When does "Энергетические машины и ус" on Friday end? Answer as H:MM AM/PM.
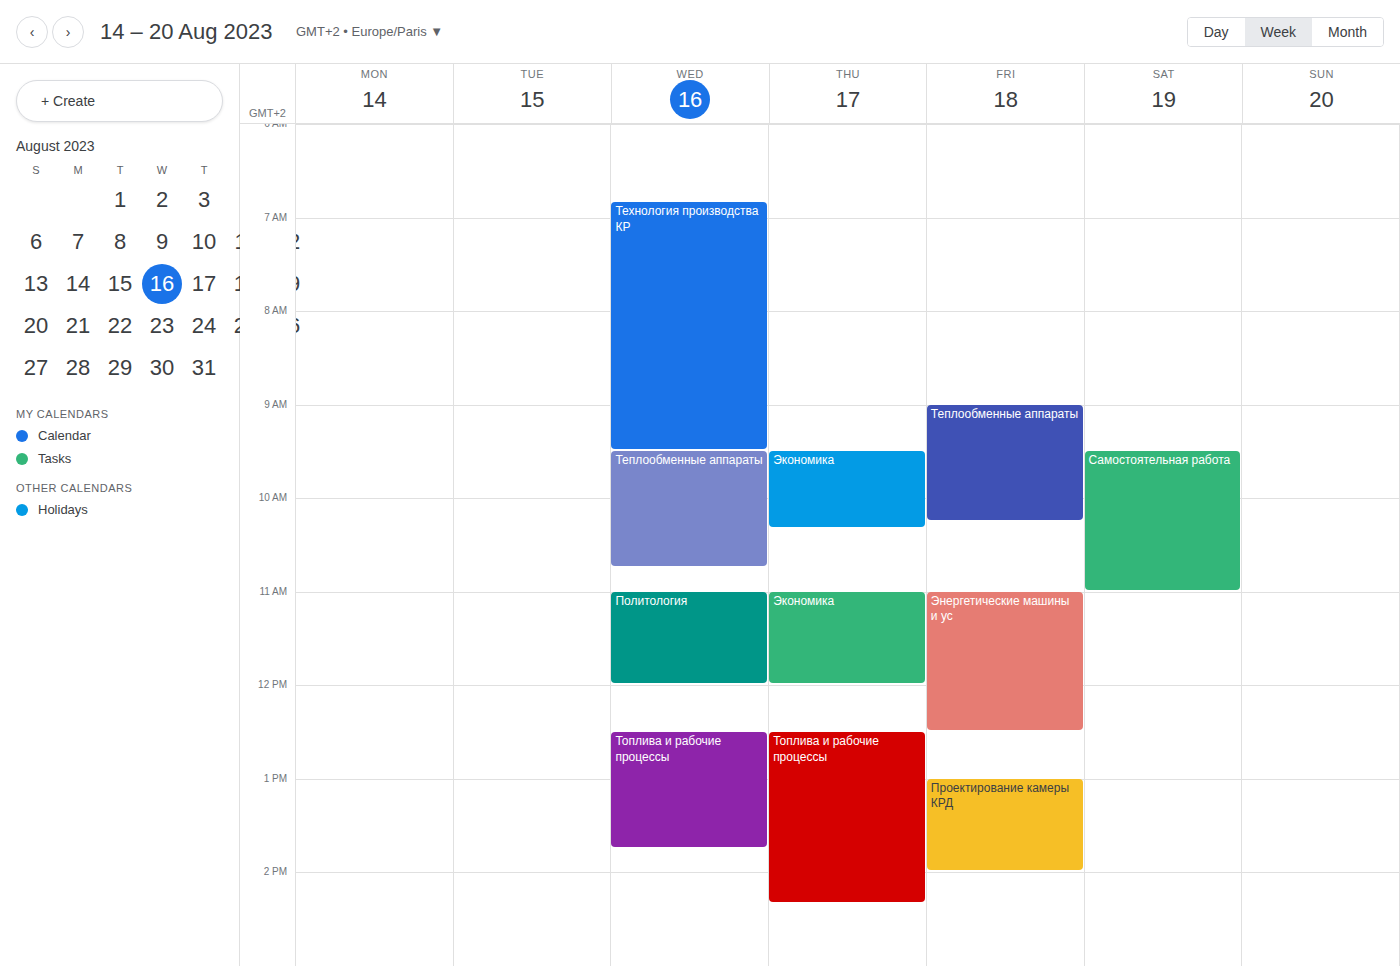
12:30 PM